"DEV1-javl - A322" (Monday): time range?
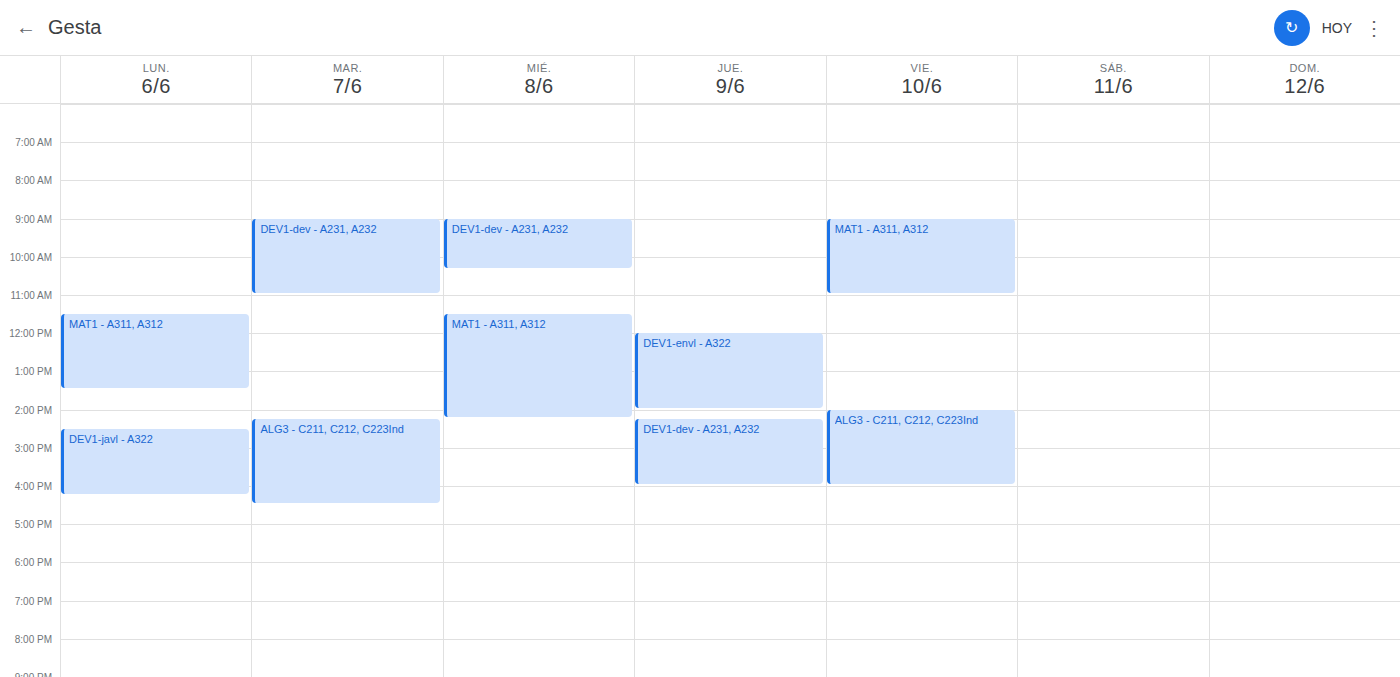
2:30 PM to 4:15 PM